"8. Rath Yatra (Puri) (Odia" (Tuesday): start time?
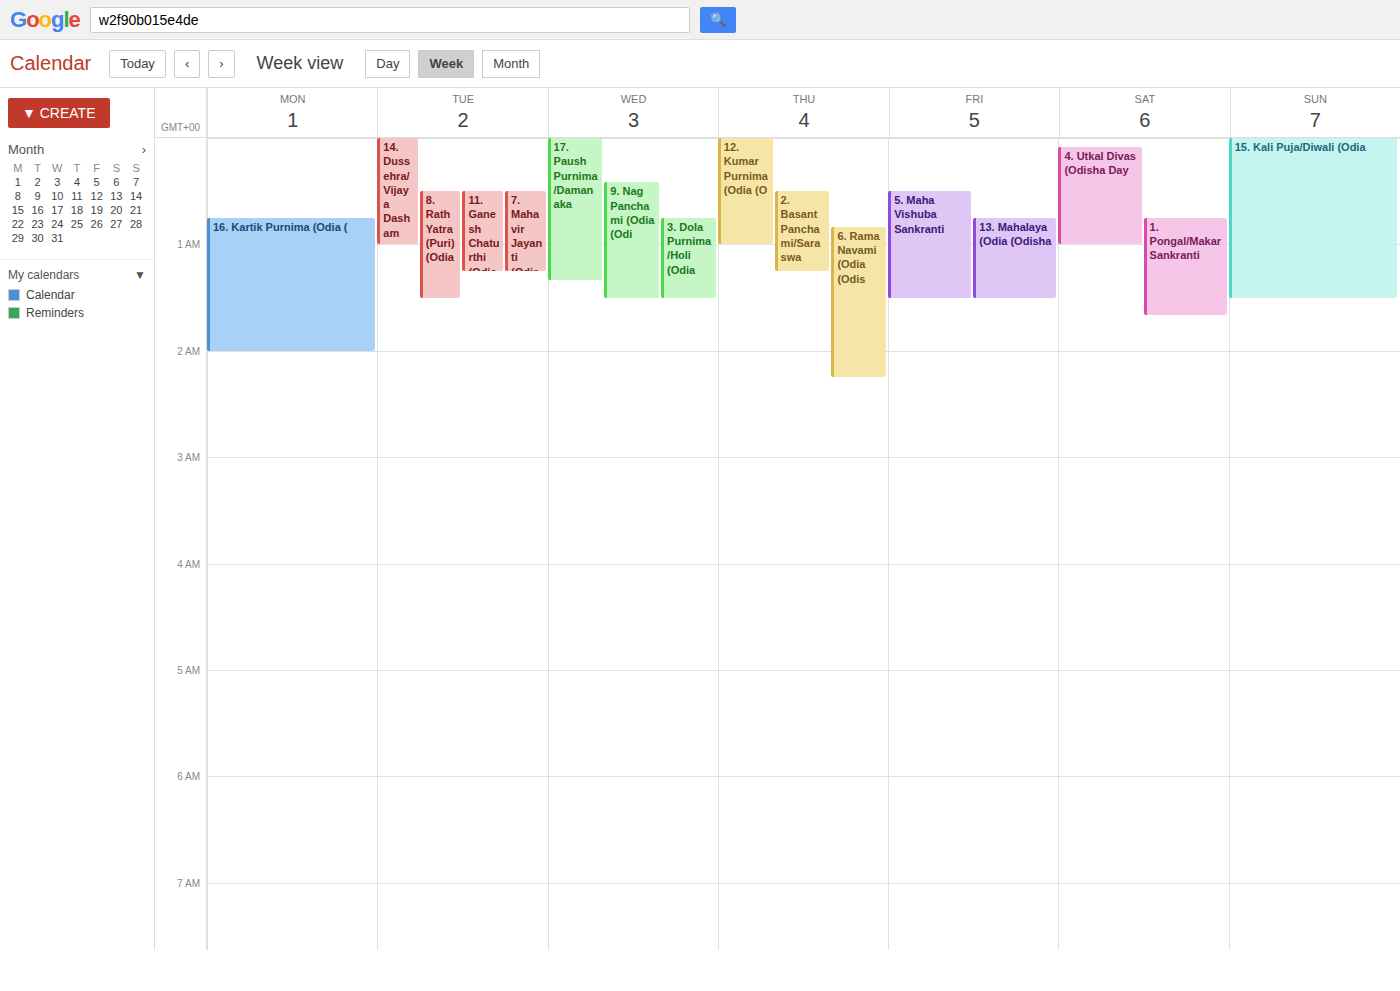
00:30